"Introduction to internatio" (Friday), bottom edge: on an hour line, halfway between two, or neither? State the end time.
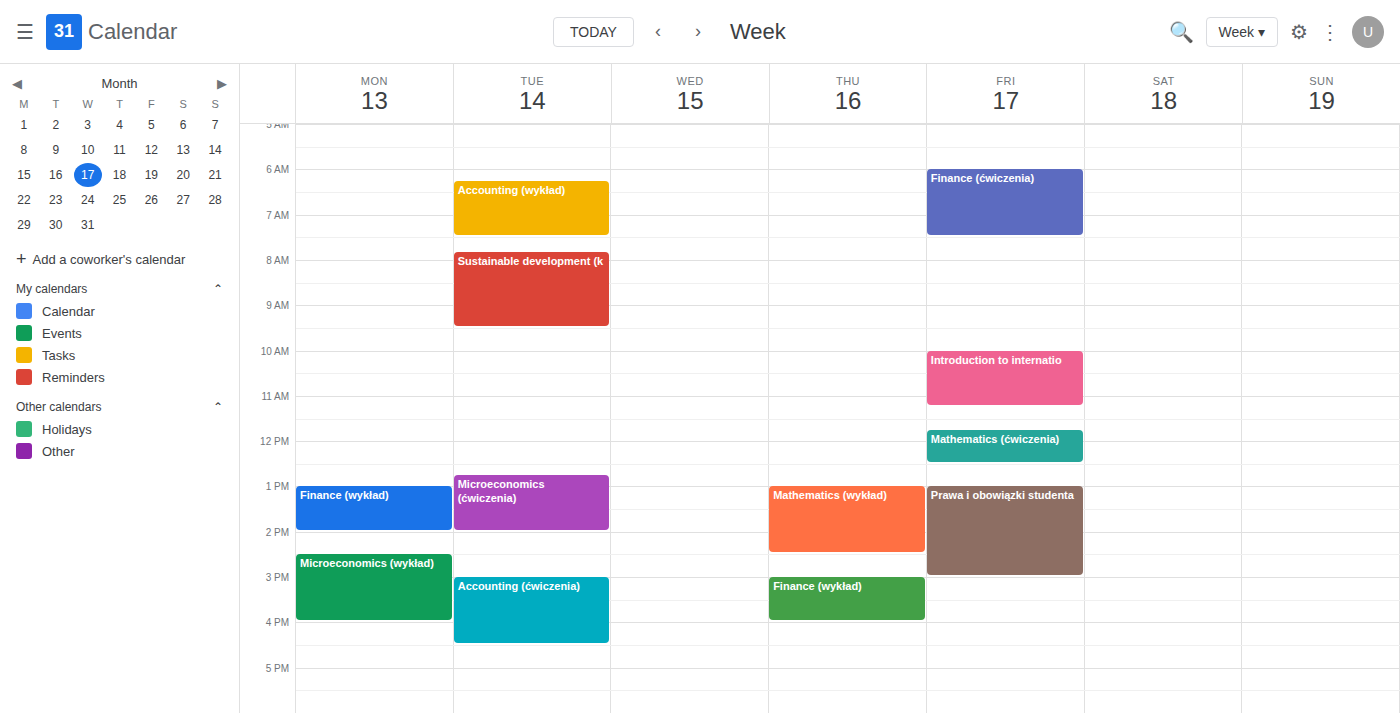
11:15 AM -- neither: a quarter of the way from the 11 AM line to the 12 PM line.